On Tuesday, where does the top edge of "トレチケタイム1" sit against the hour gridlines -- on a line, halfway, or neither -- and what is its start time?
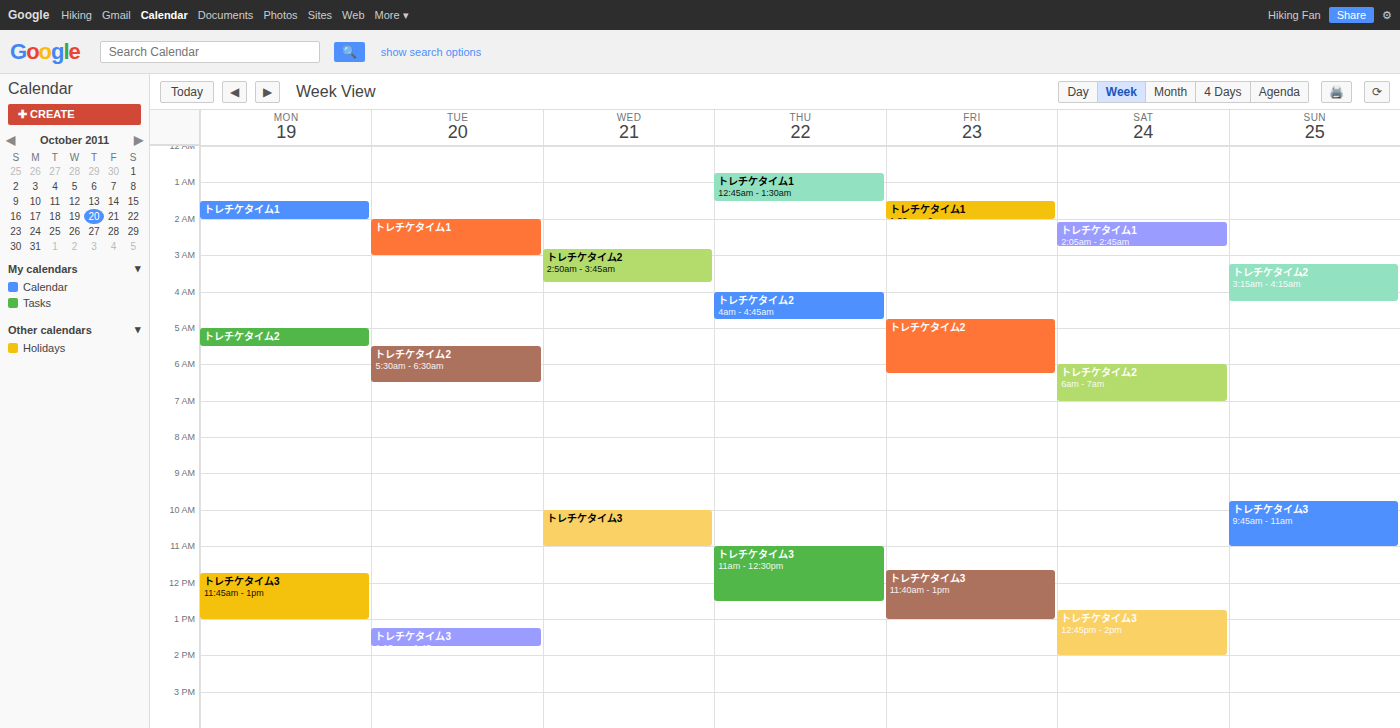
2:00 AM -- exactly on the 2 AM line.